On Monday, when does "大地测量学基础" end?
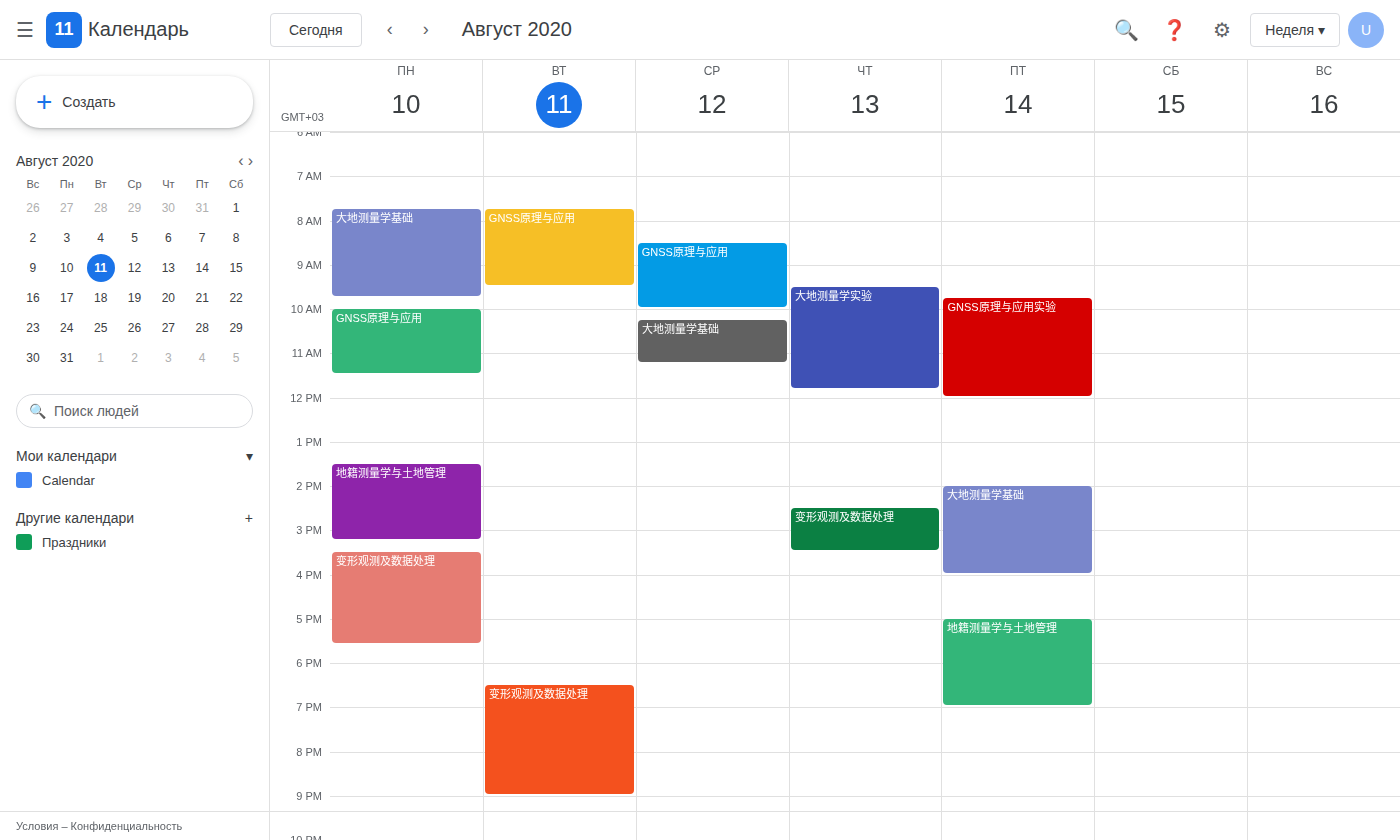
9:45 AM